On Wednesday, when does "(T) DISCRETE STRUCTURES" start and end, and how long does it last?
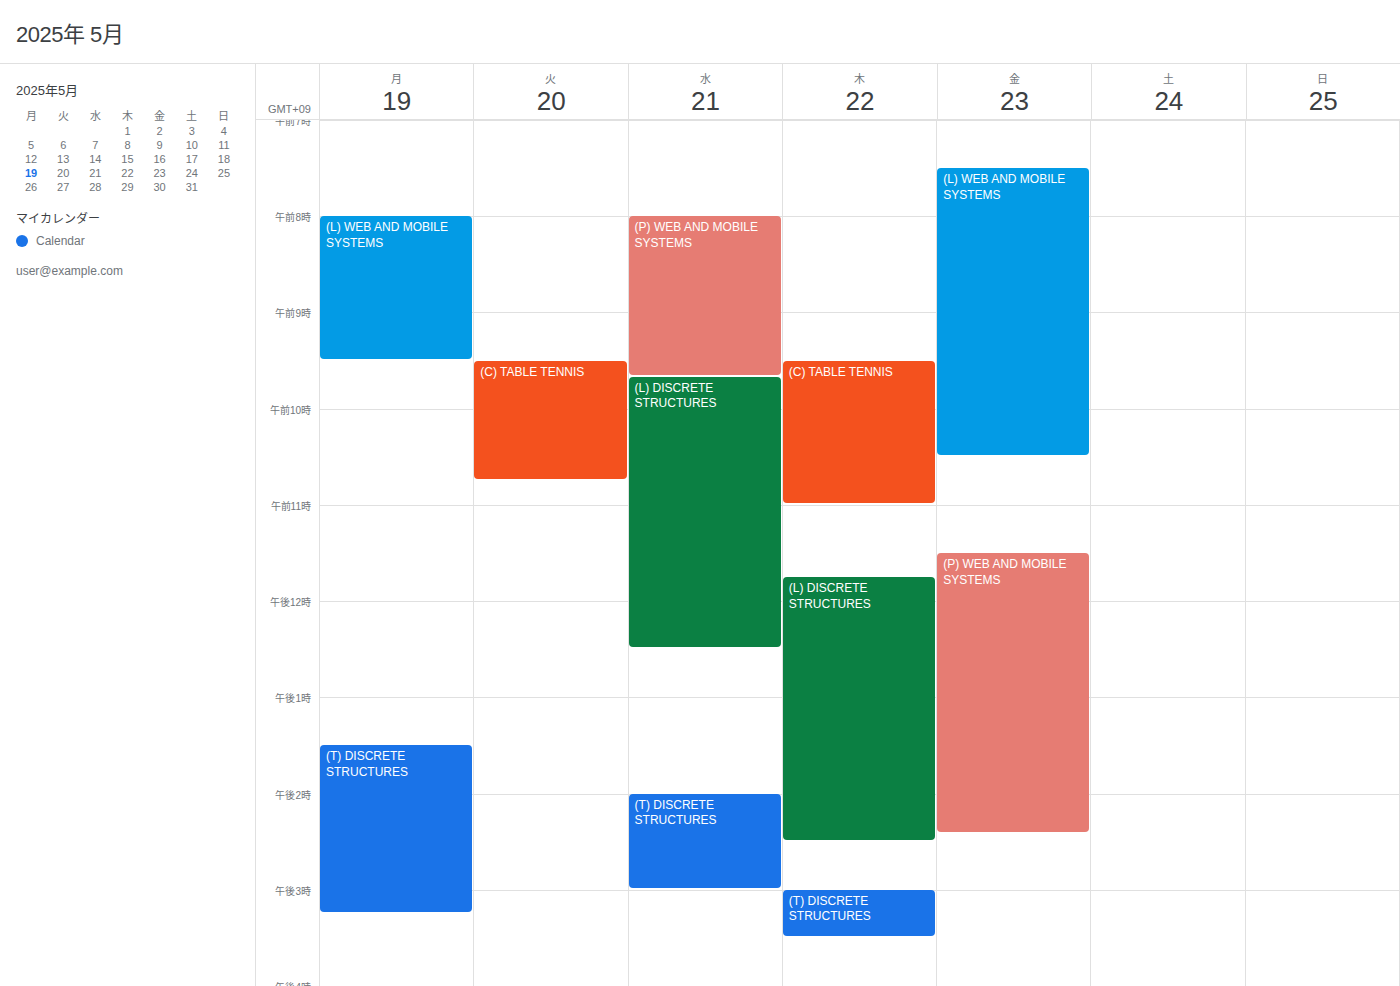
2:00 PM to 3:00 PM, 1 hour